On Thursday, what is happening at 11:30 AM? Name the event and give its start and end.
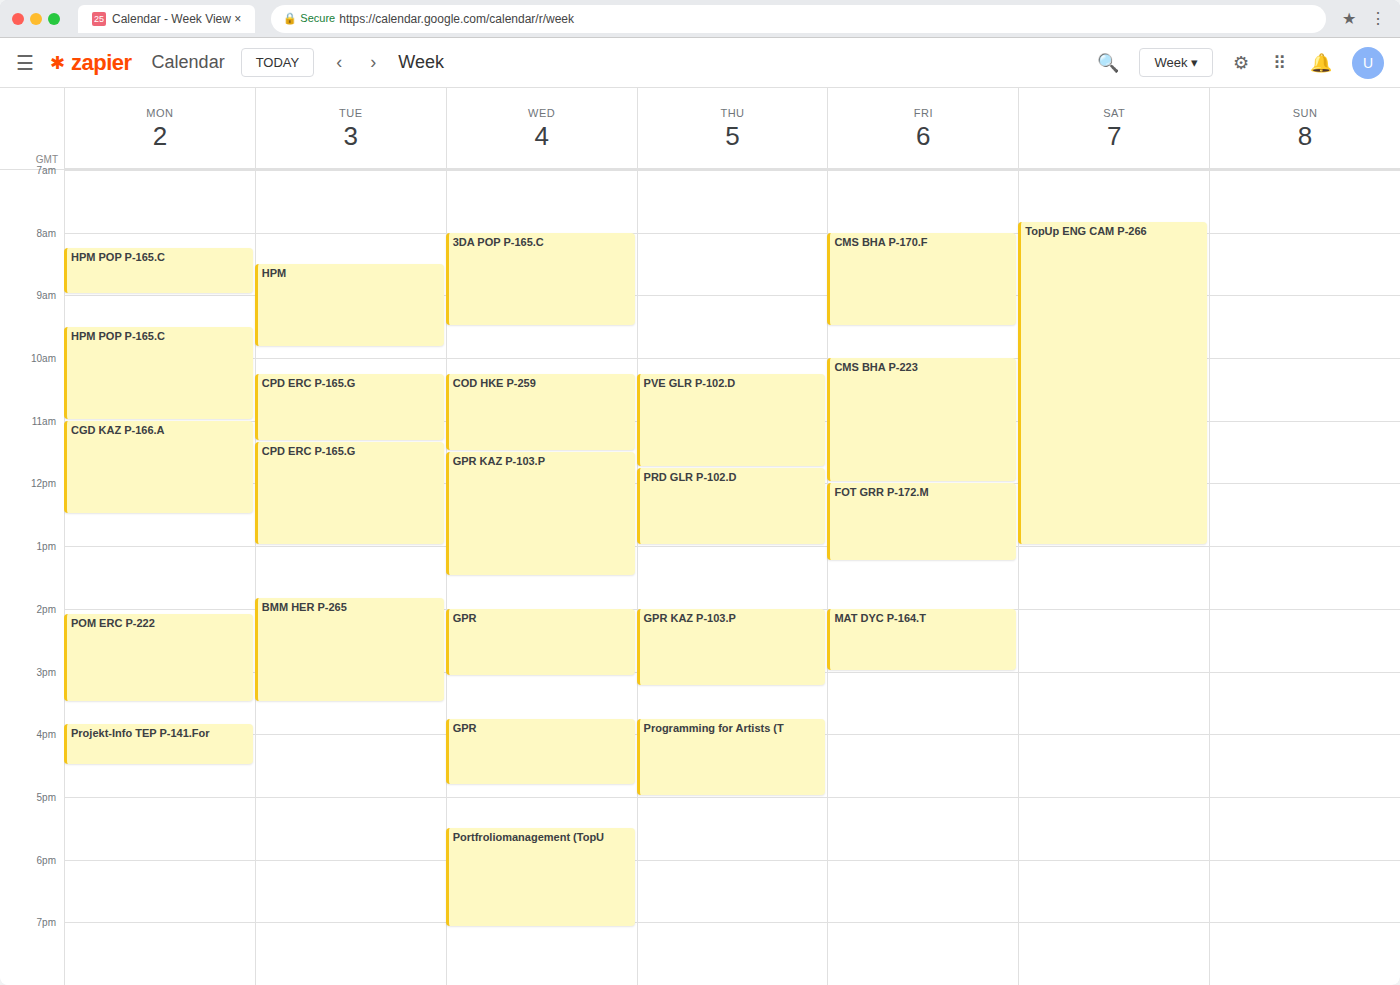
"PVE GLR P-102.D", 10:15 AM to 11:45 AM